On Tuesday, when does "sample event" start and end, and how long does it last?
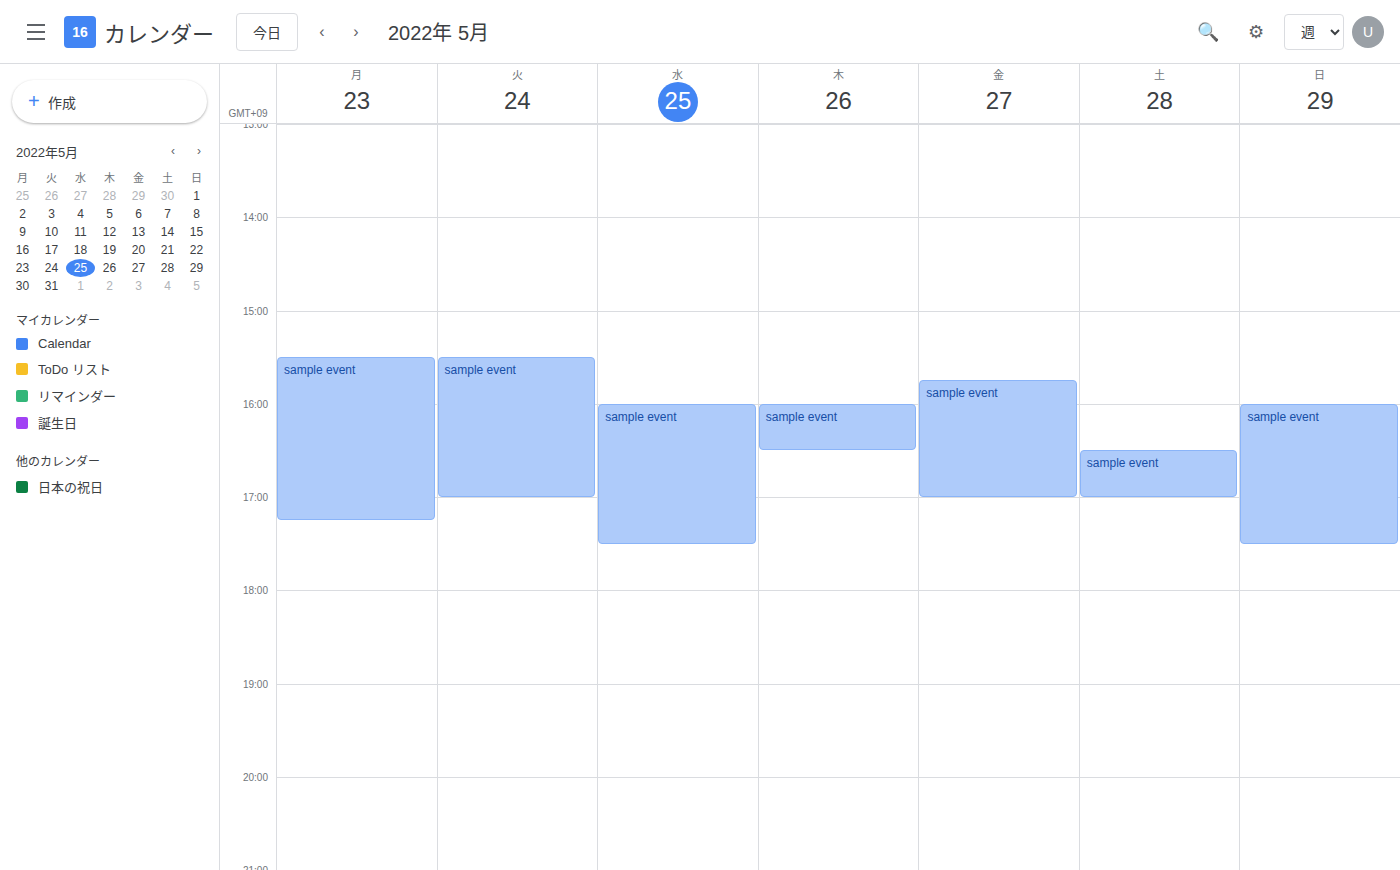
3:30 PM to 5:00 PM, 1 hour 30 minutes